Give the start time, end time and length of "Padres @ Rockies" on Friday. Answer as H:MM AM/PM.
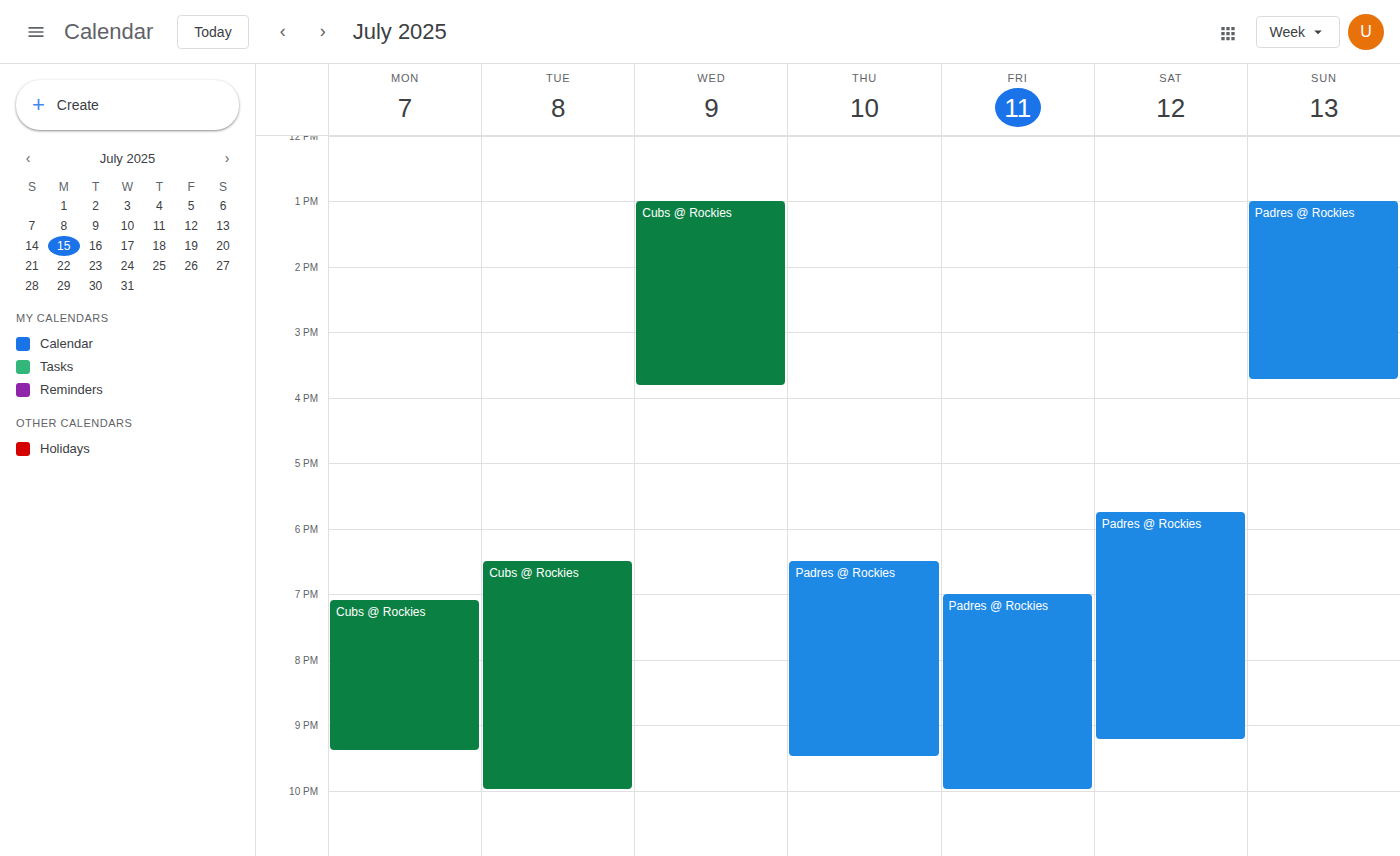
7:00 PM to 10:00 PM, 3 hours